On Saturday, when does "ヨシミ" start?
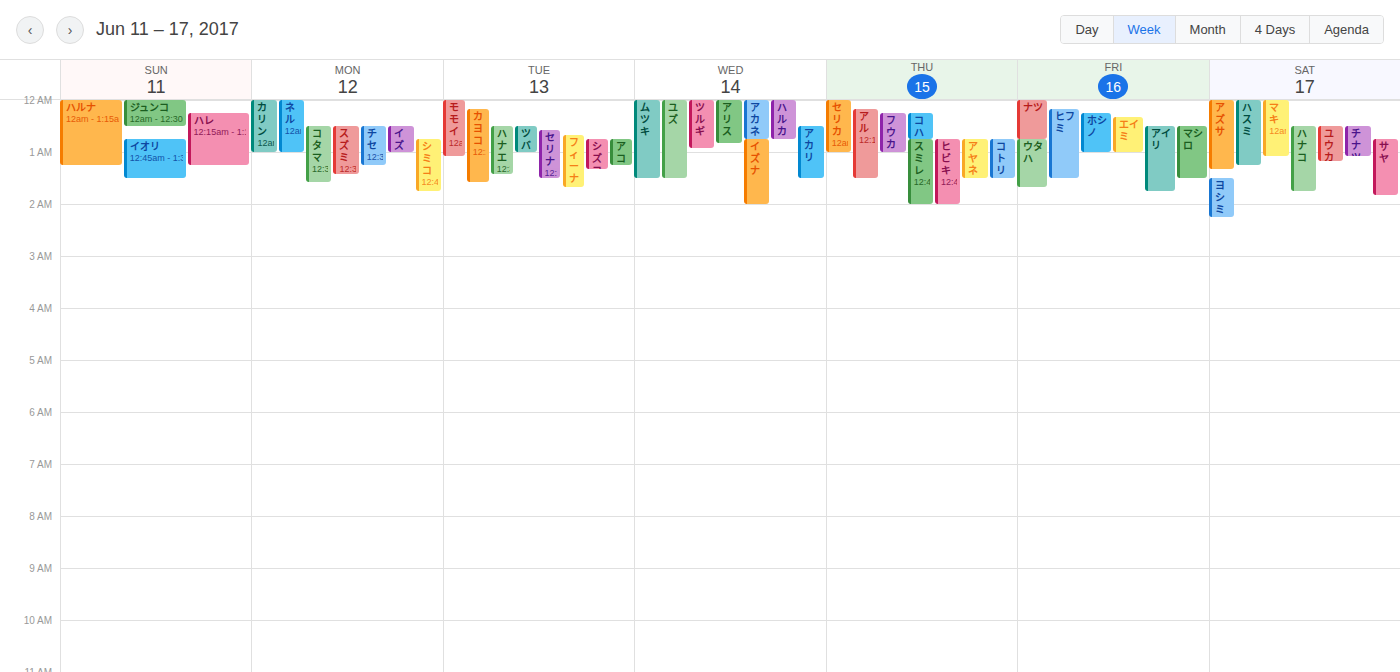
1:30 AM